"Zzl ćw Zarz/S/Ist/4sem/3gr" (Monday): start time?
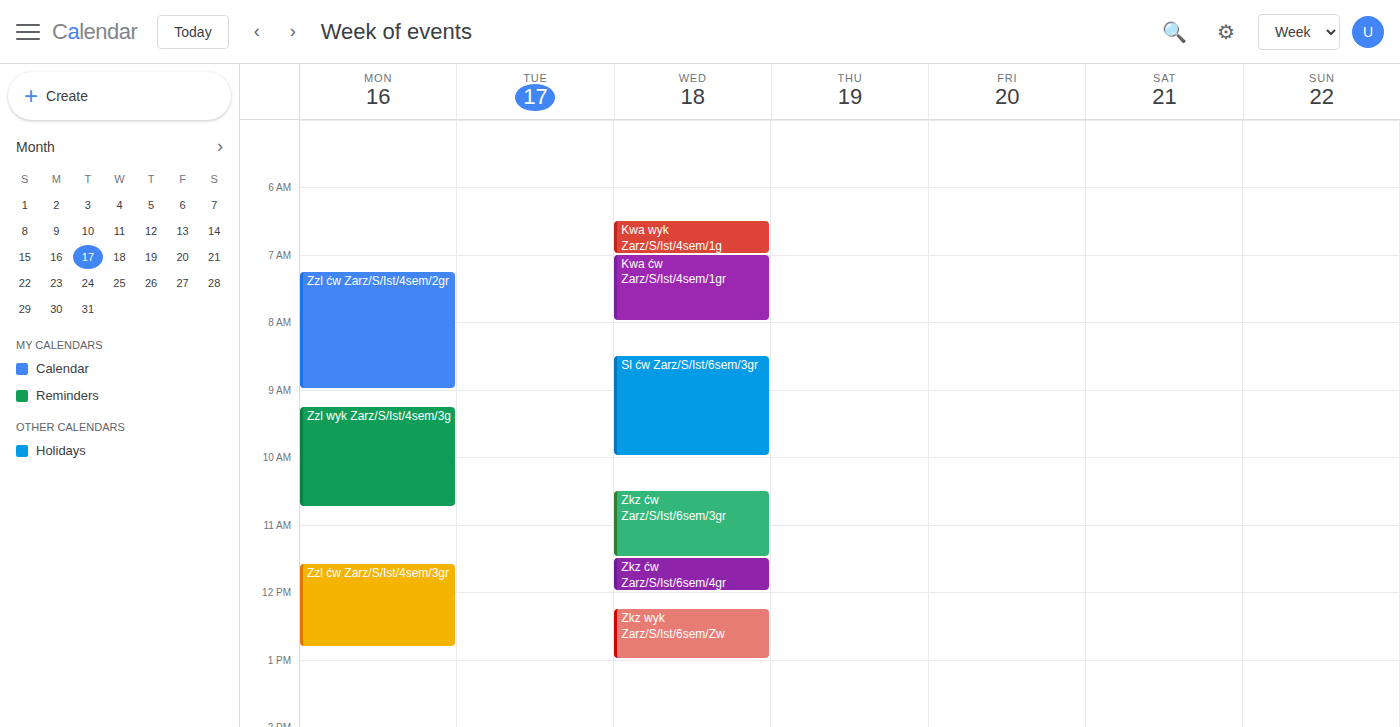
11:35 AM